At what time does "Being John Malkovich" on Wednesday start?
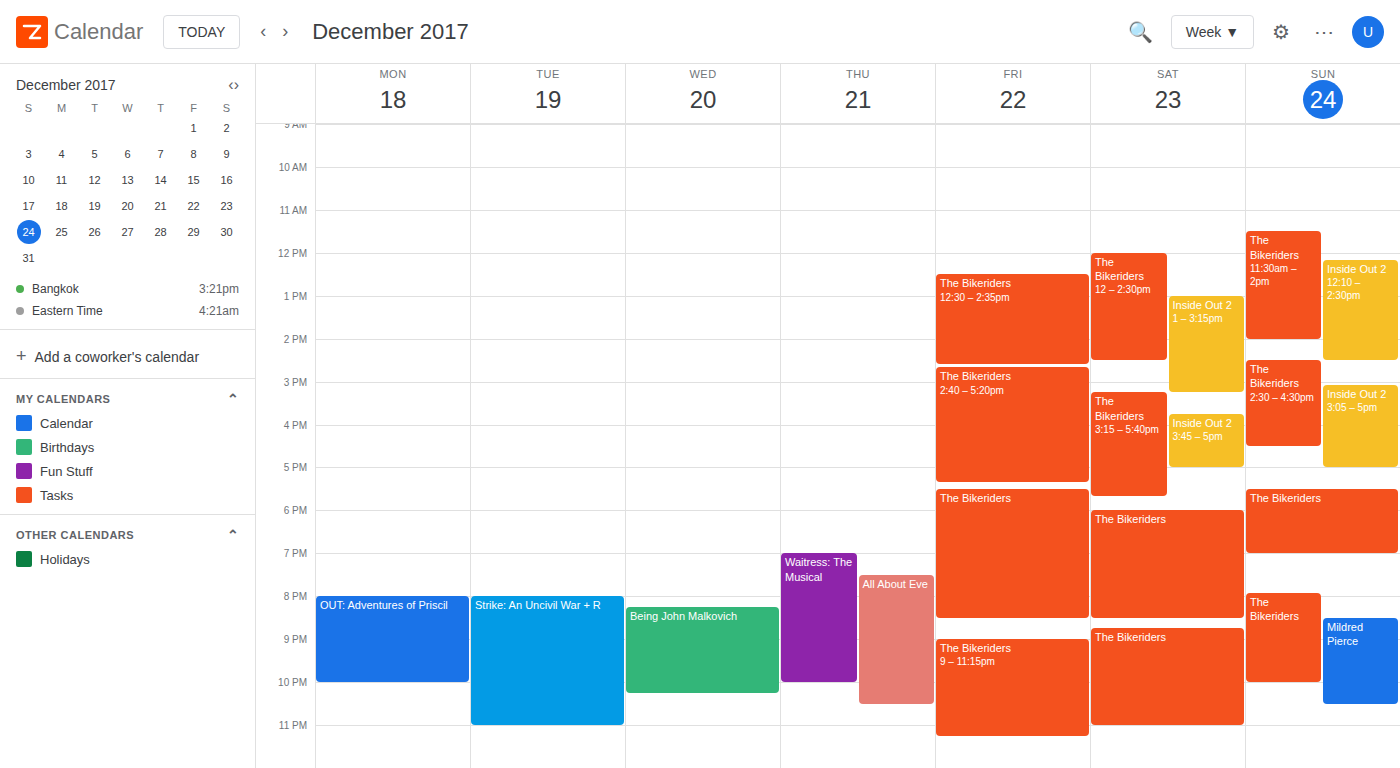
8:15 PM